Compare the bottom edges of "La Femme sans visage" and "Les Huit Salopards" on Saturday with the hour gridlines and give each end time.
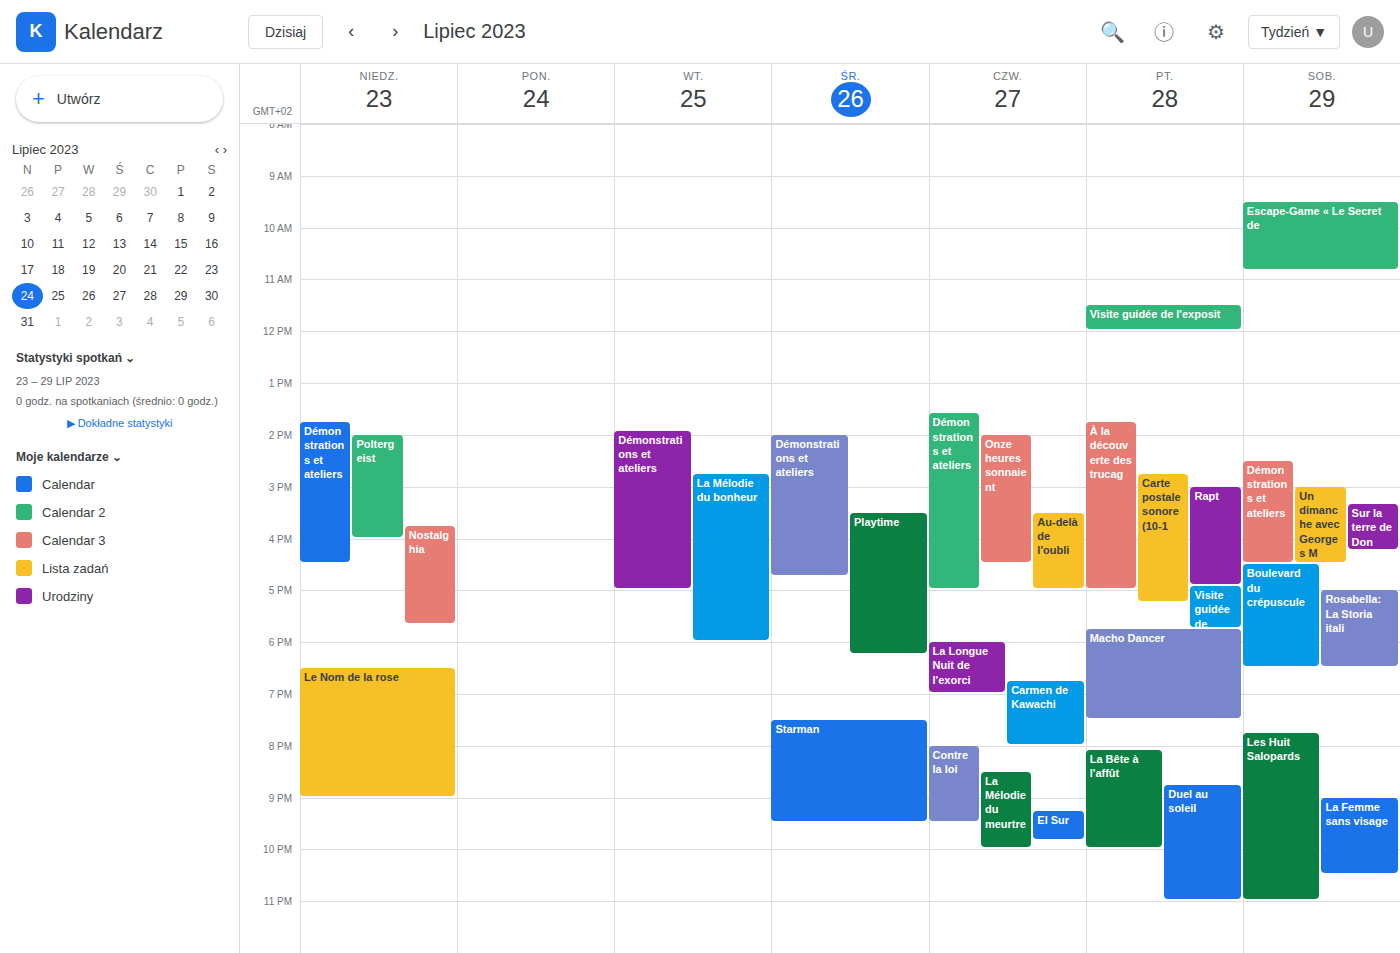
"La Femme sans visage": 10:30 PM, halfway between the 10 PM and 11 PM lines. "Les Huit Salopards": 11:00 PM, exactly on the 11 PM line.